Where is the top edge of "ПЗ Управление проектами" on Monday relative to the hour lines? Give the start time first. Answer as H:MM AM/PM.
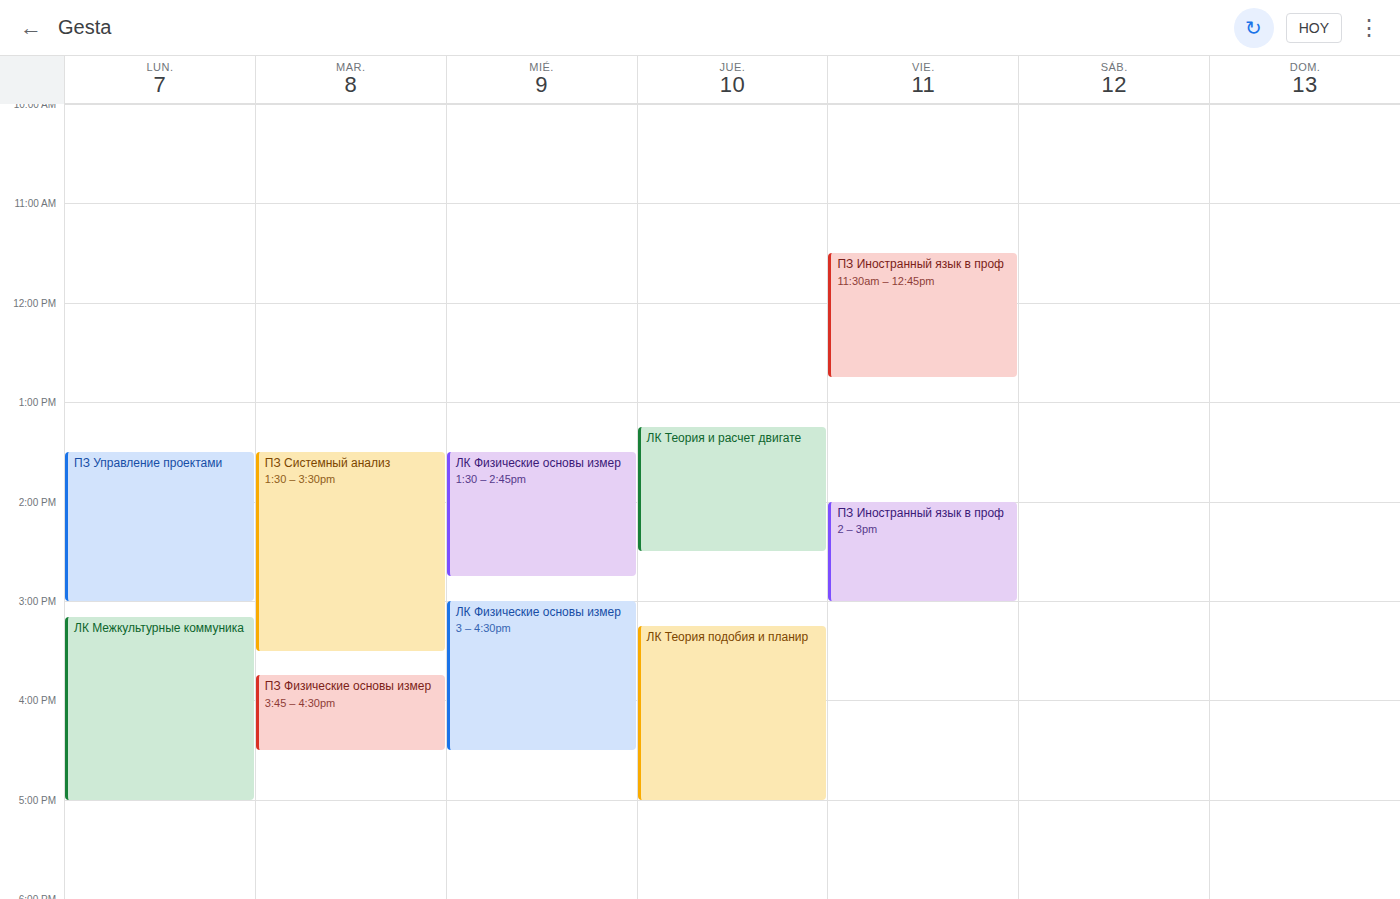
1:30 PM -- halfway between the 1 PM and 2 PM lines.